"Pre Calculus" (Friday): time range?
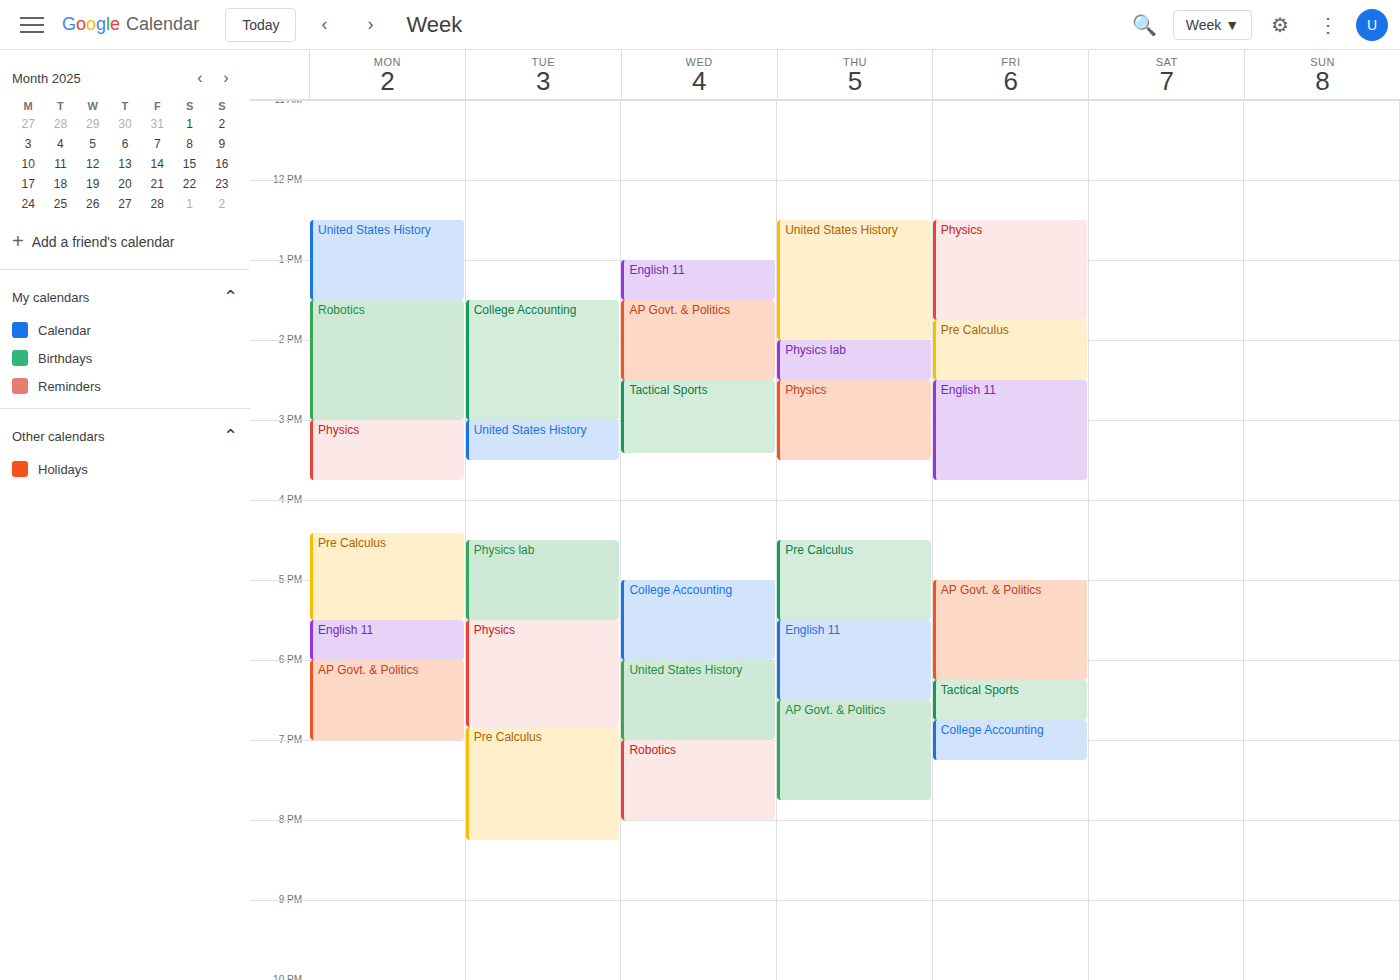
1:45 PM to 2:30 PM